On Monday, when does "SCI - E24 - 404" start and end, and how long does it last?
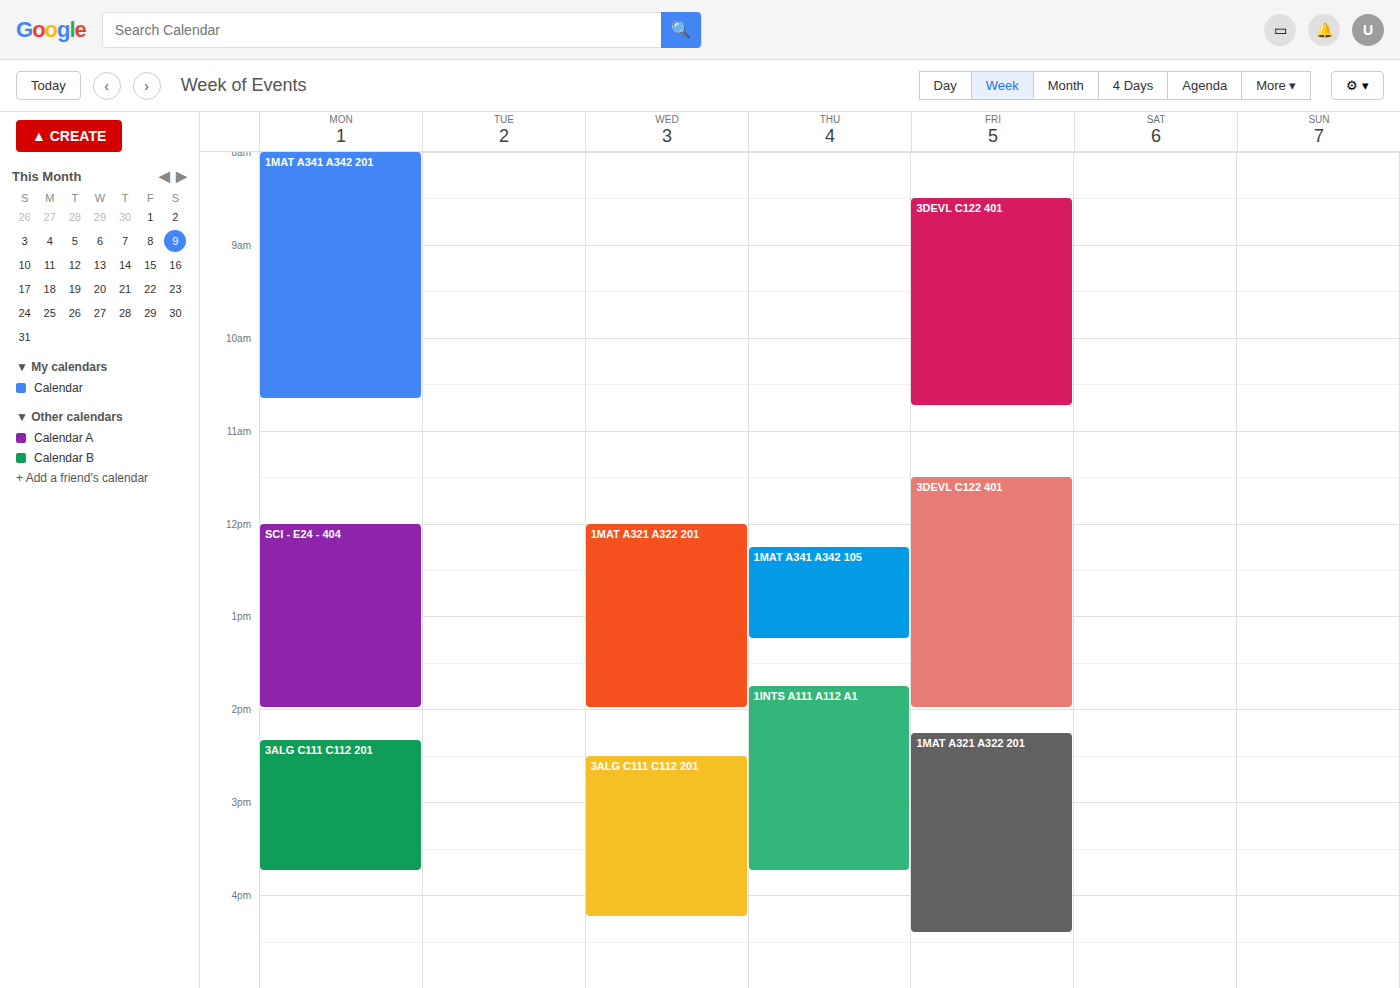
12:00 PM to 2:00 PM, 2 hours